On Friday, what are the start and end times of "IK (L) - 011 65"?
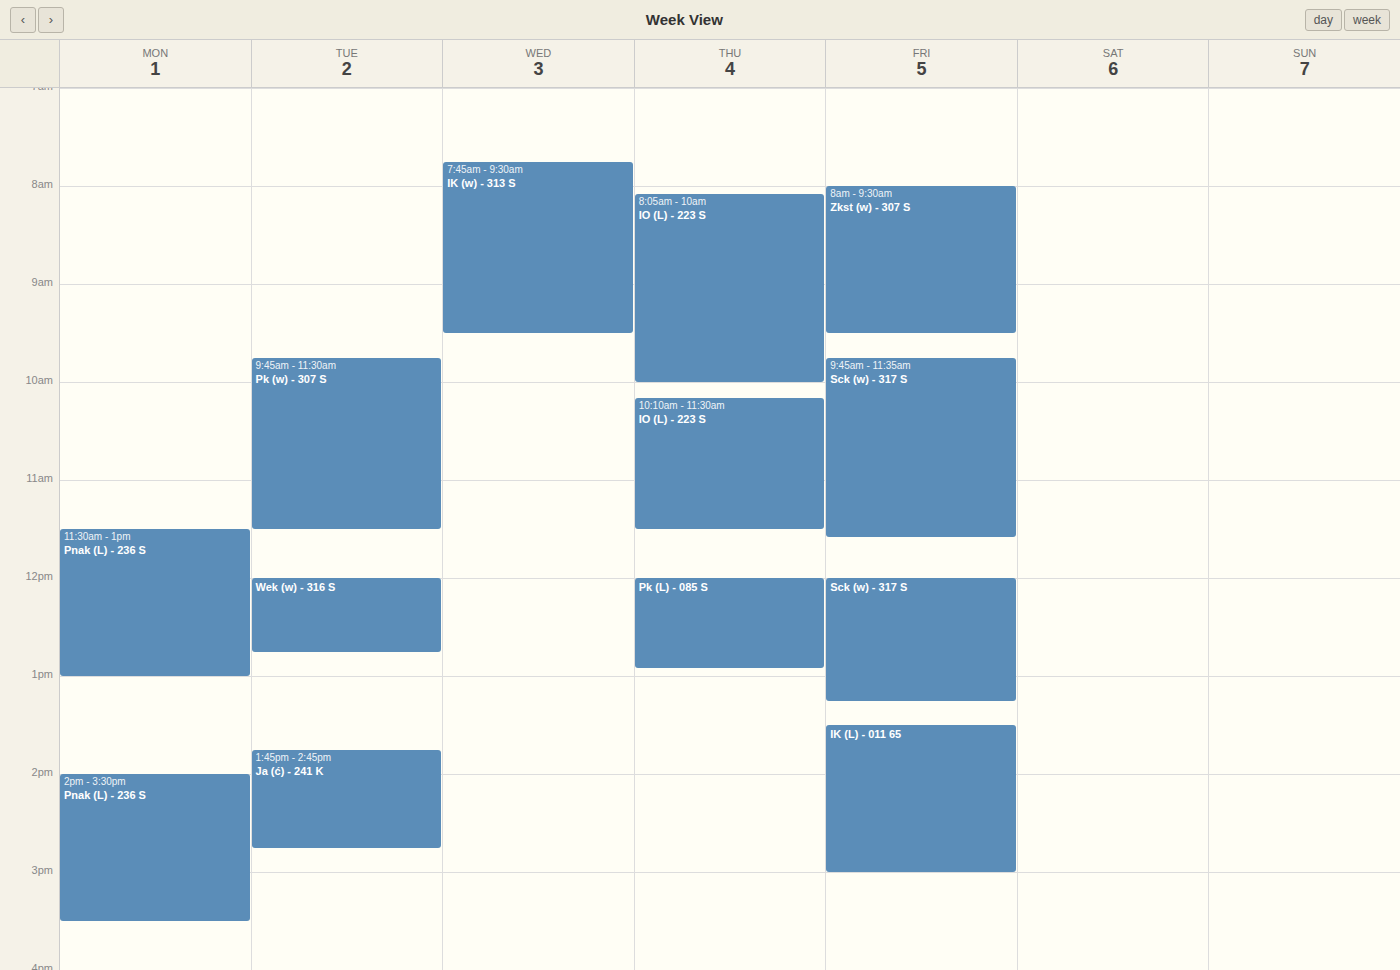
13:30 to 15:00